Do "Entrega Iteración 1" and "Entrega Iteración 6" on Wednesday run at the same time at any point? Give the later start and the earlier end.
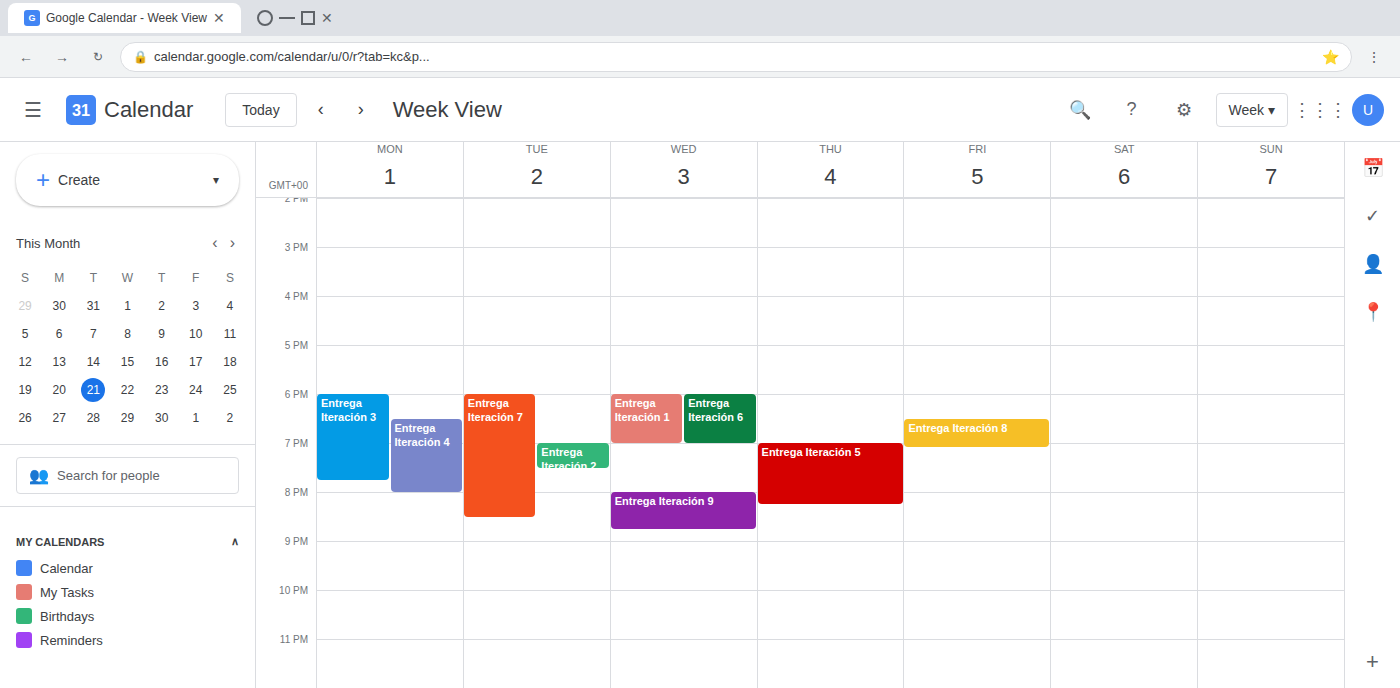
"Entrega Iteración 1" runs 6:00 PM to 7:00 PM, inside "Entrega Iteración 6" -- they overlap.